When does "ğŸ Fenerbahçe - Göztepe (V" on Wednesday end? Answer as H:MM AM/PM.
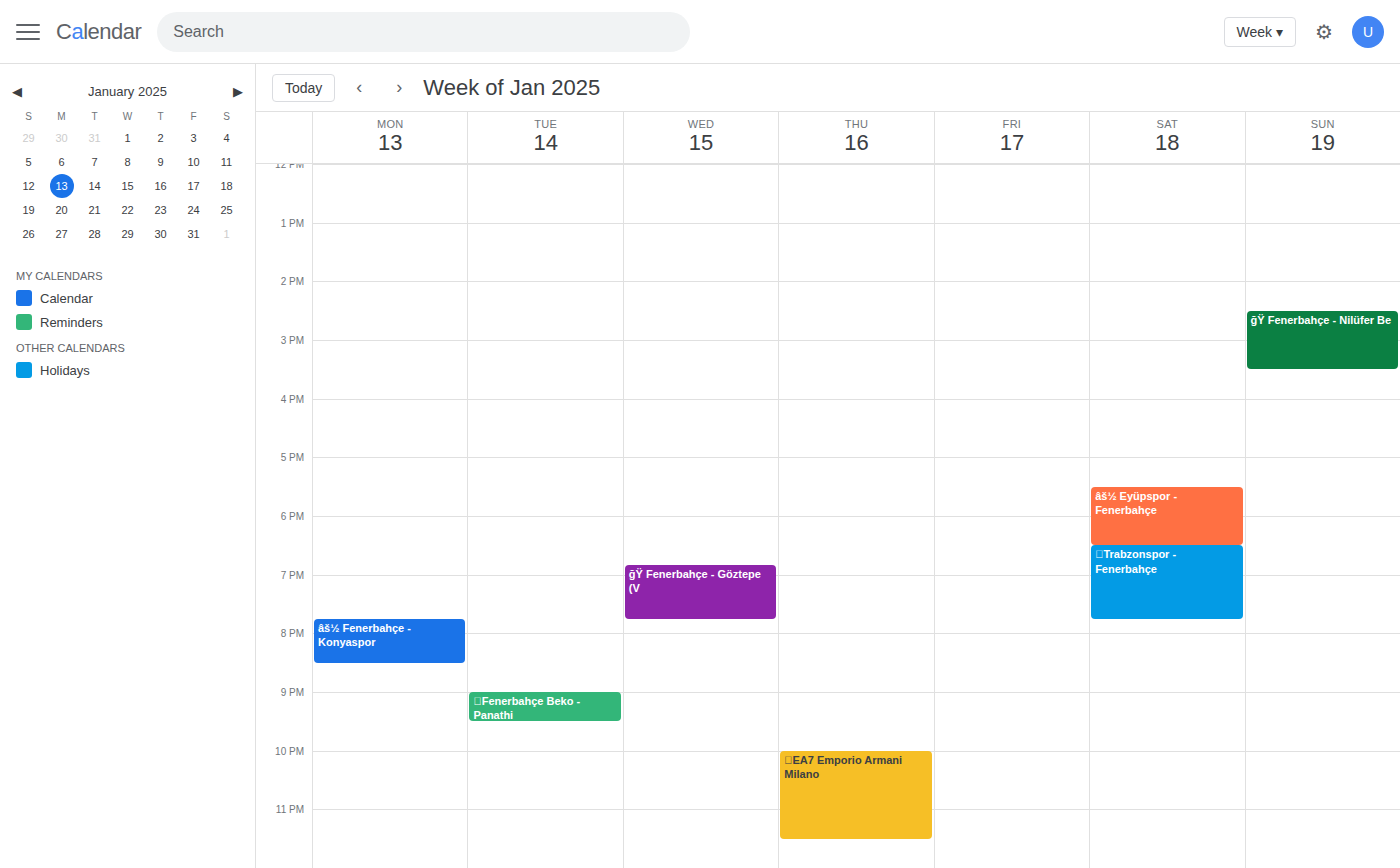
7:45 PM